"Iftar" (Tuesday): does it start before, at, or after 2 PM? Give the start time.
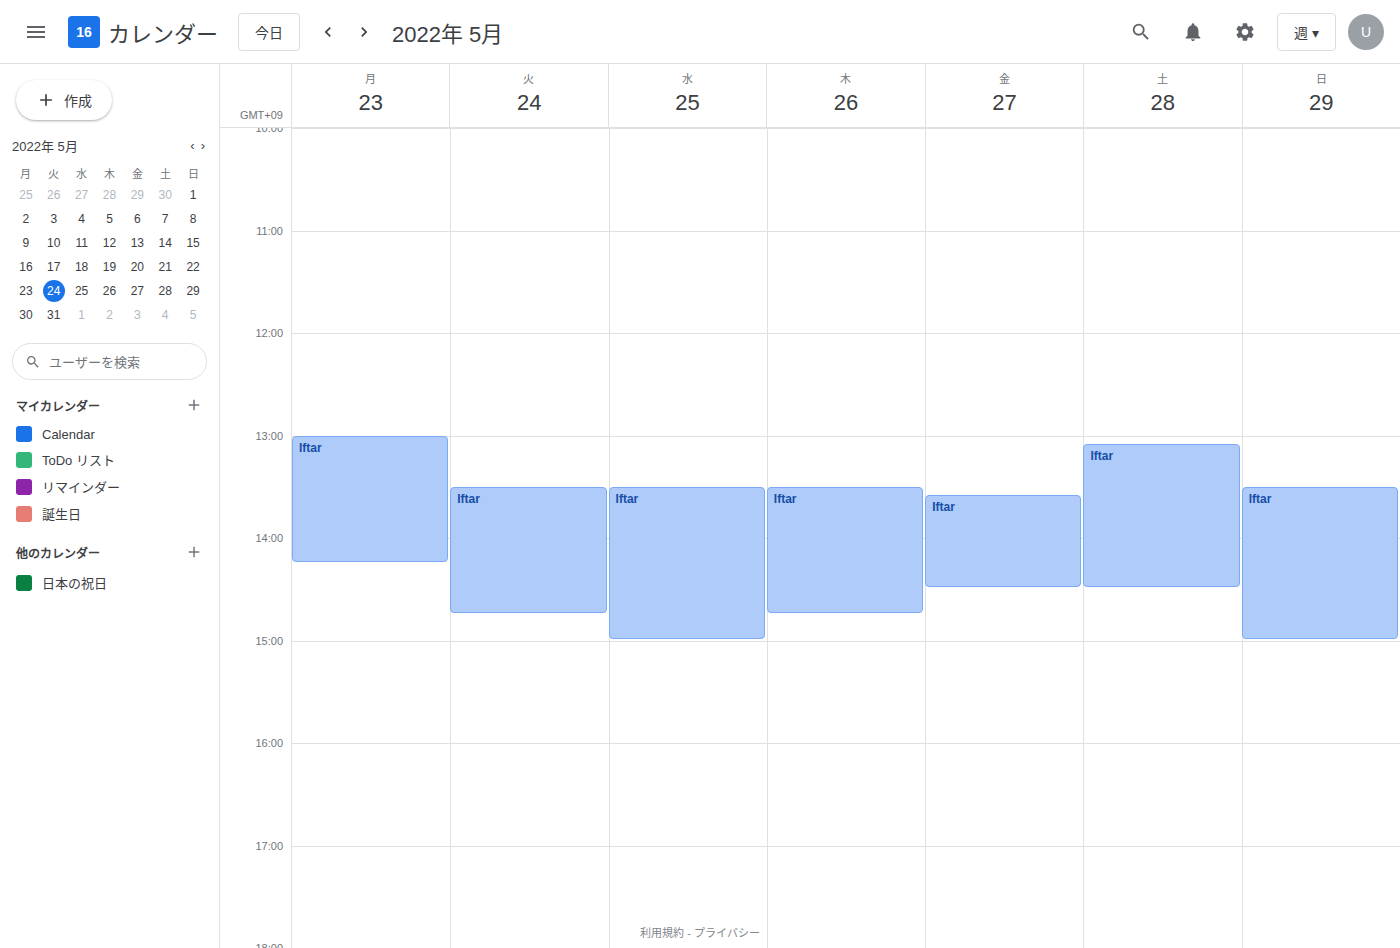
1:30 PM -- before 2 PM, 30 minutes above the 2 PM line.